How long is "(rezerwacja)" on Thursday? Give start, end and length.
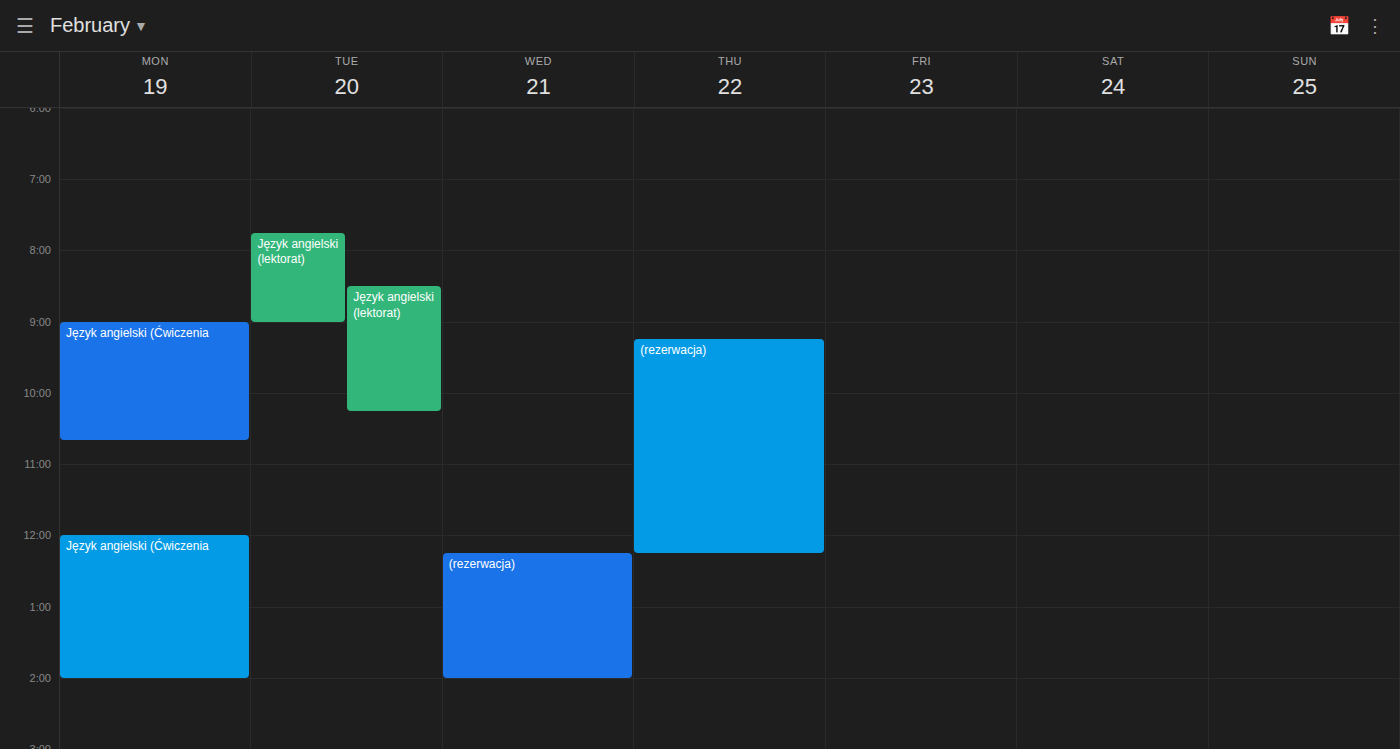
9:15 AM to 12:15 PM, 3 hours